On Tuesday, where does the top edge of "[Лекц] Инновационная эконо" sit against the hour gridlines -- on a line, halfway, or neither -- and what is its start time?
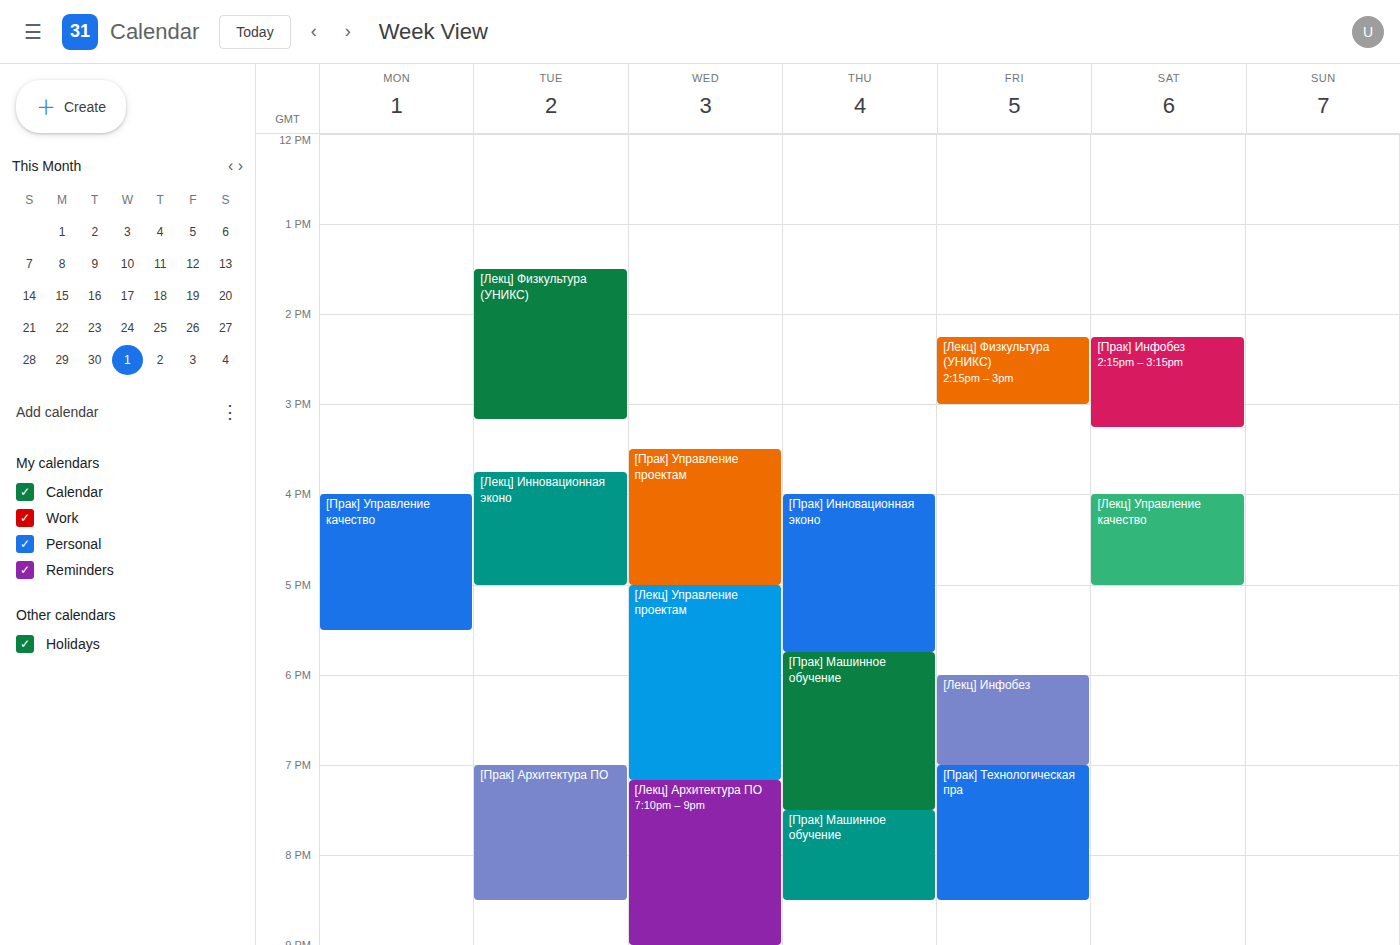
3:45 PM -- neither: three quarters of the way from the 3 PM line to the 4 PM line.